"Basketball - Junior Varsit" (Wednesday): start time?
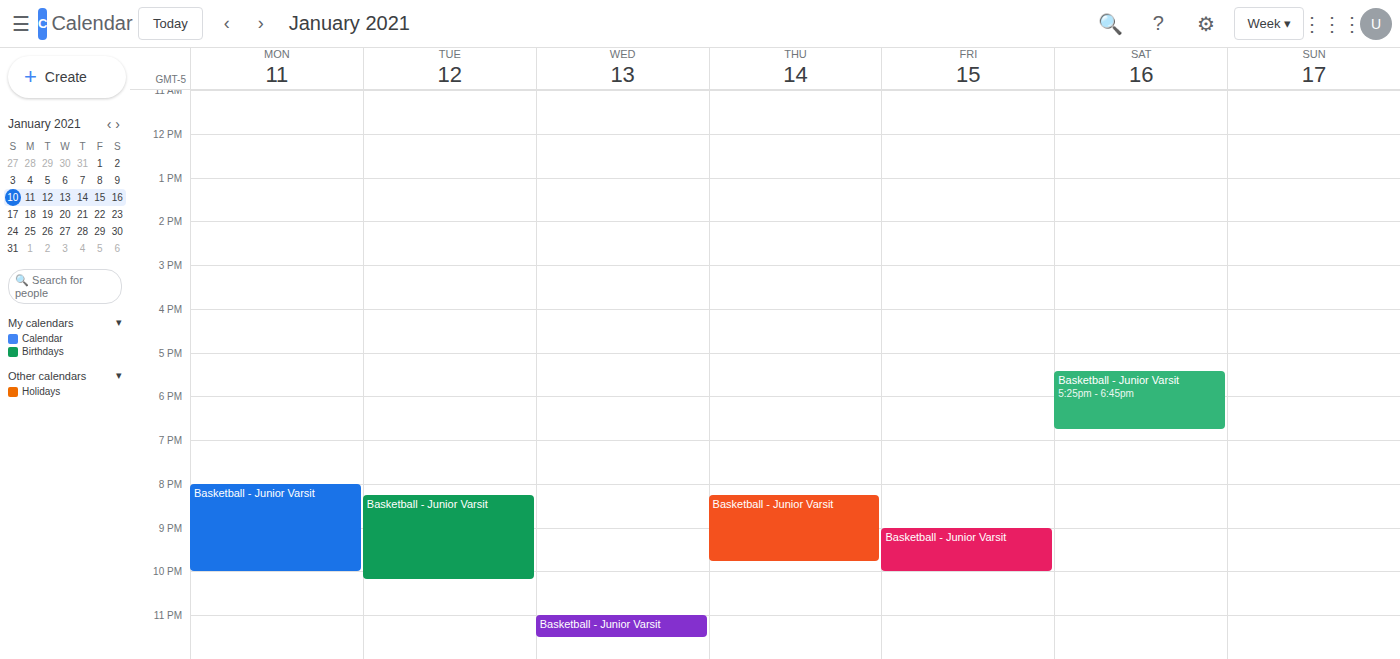
11:00 PM